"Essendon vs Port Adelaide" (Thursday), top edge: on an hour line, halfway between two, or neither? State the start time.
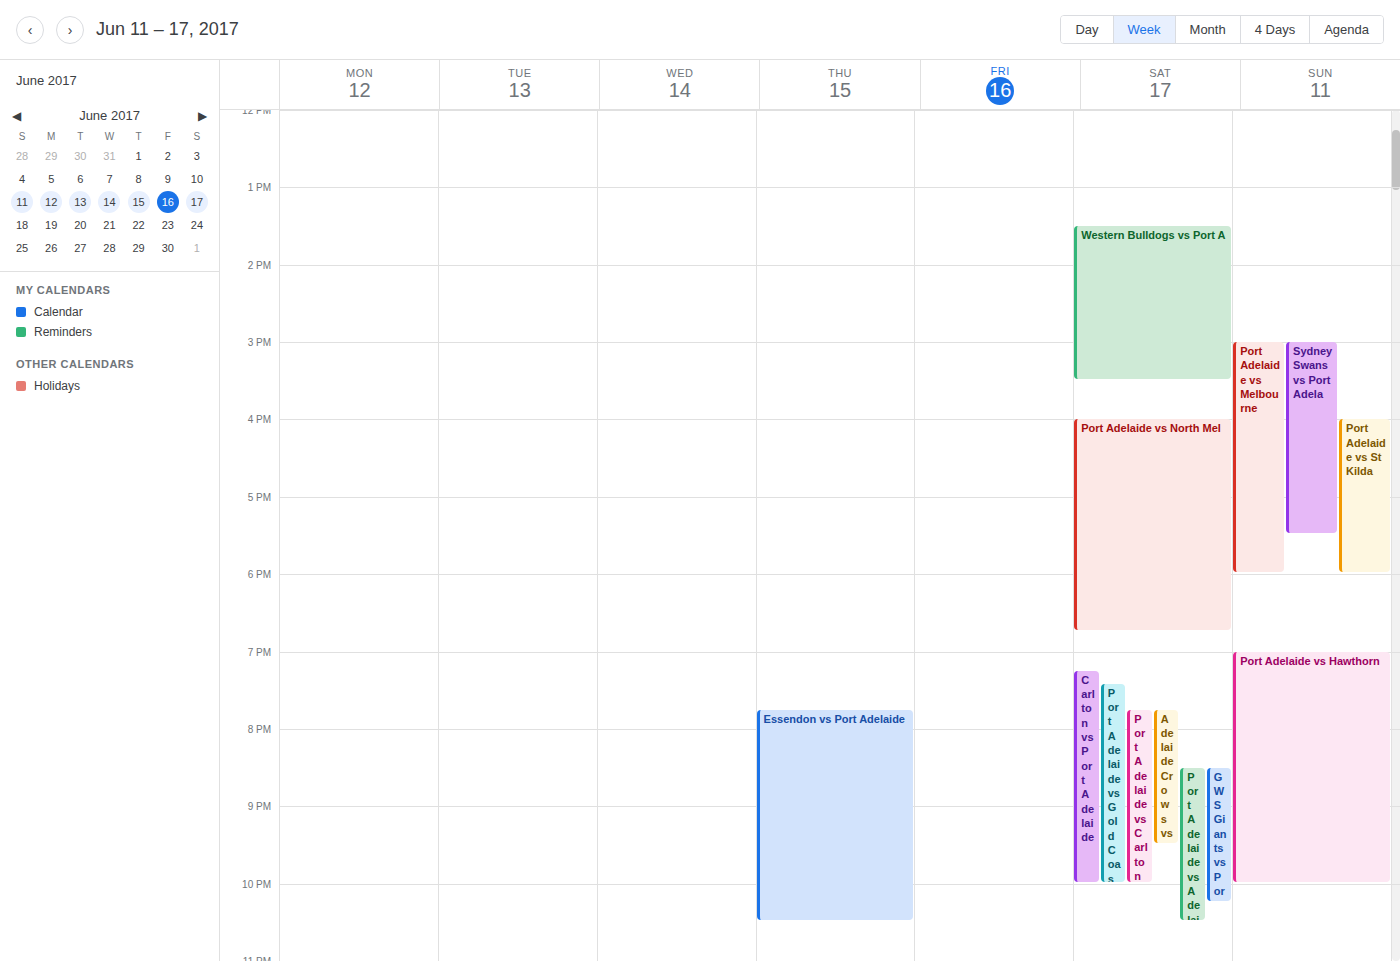
19:45 -- neither: three quarters of the way from the 19:00 line to the 20:00 line.